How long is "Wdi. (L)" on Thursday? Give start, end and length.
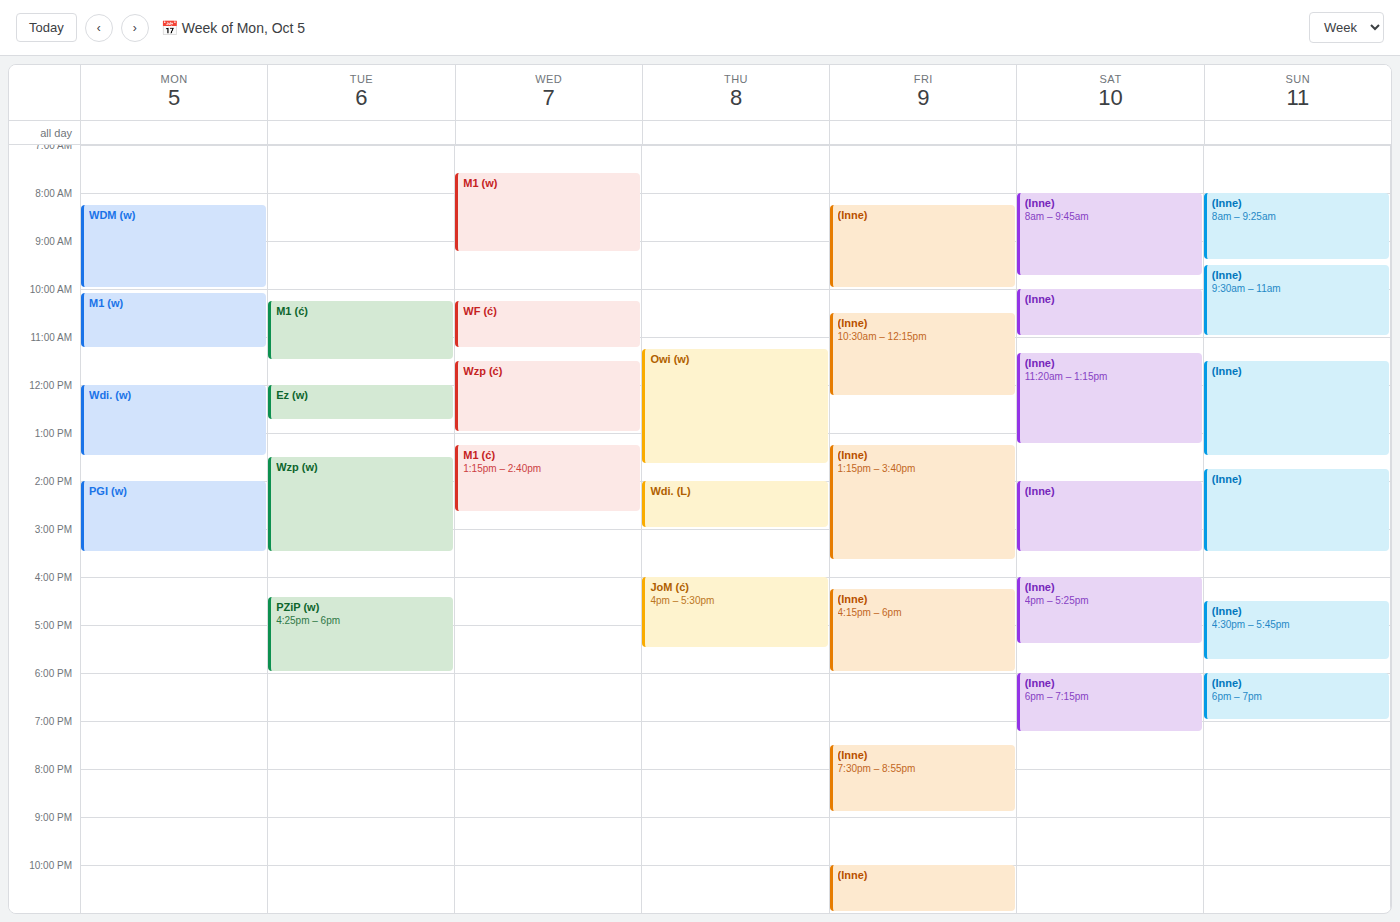
2:00 PM to 3:00 PM, 1 hour